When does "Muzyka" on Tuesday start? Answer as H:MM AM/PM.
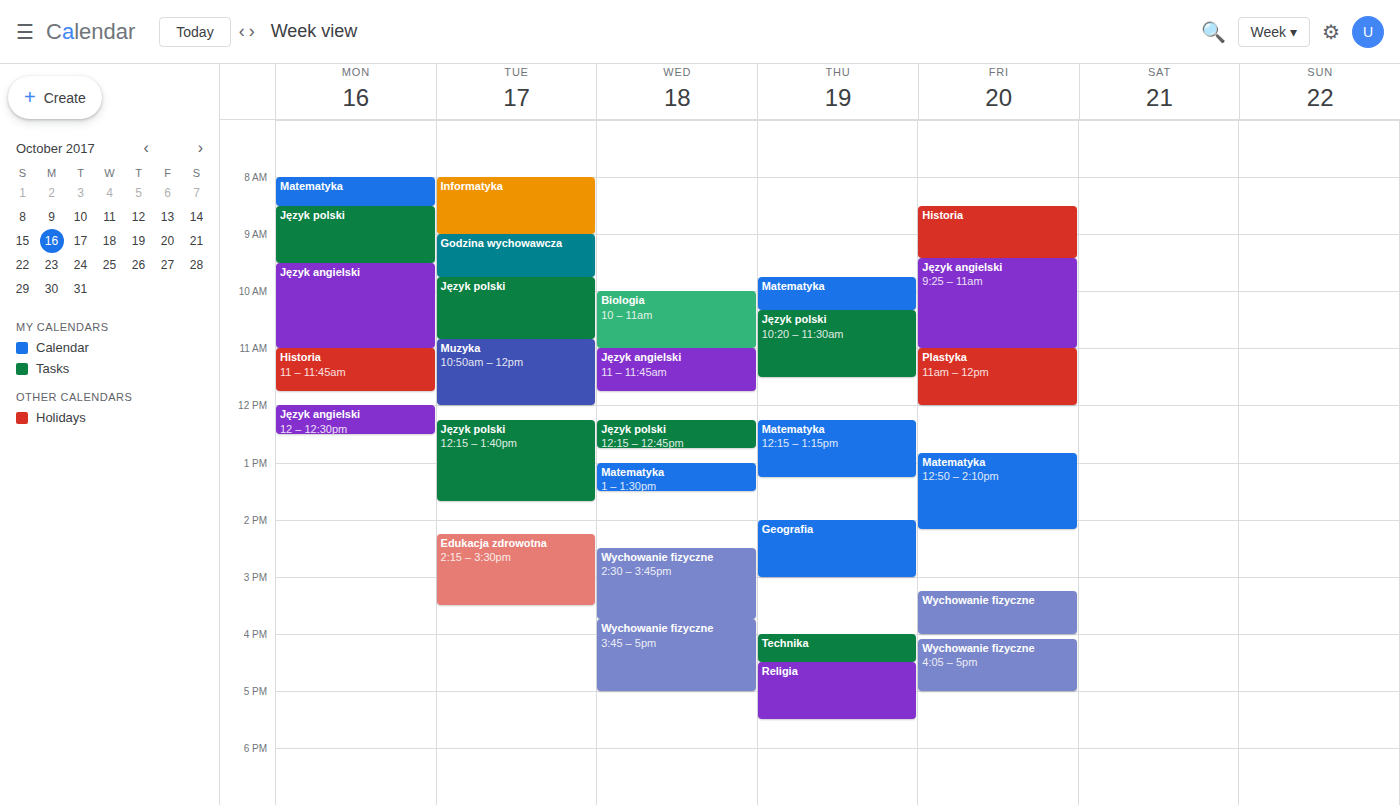
10:50 AM